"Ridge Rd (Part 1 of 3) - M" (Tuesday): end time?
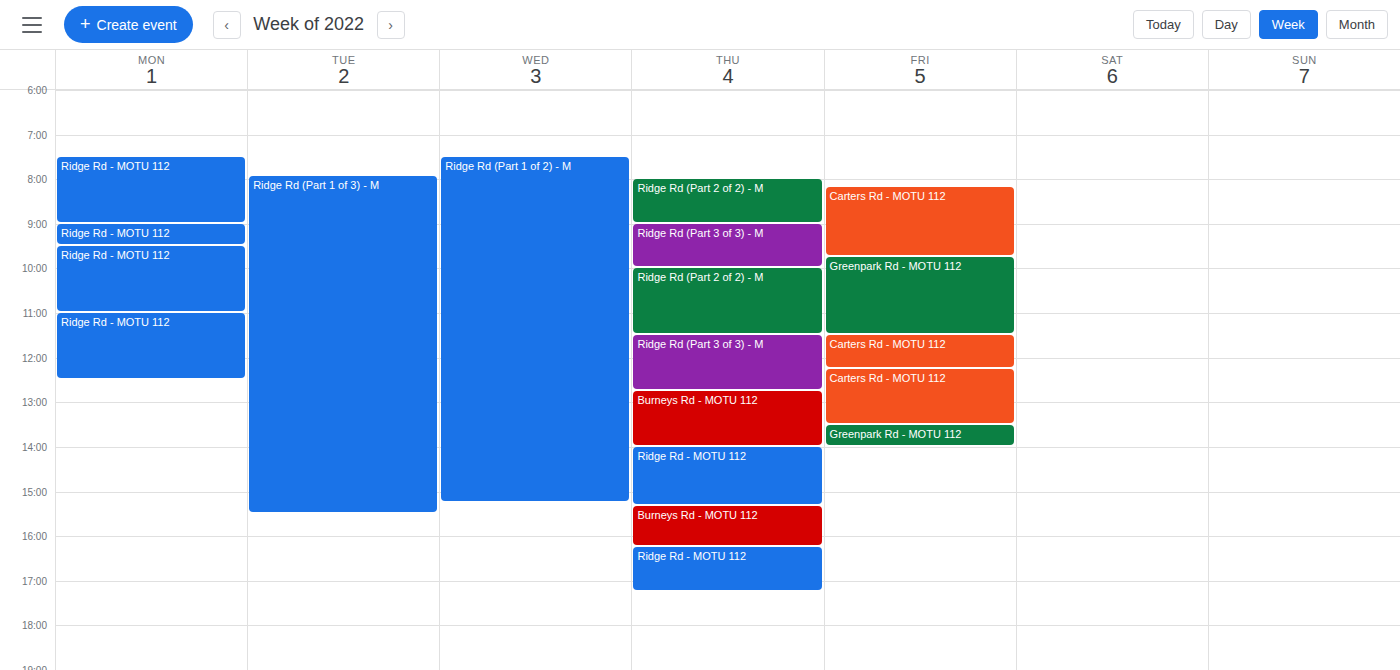
15:30